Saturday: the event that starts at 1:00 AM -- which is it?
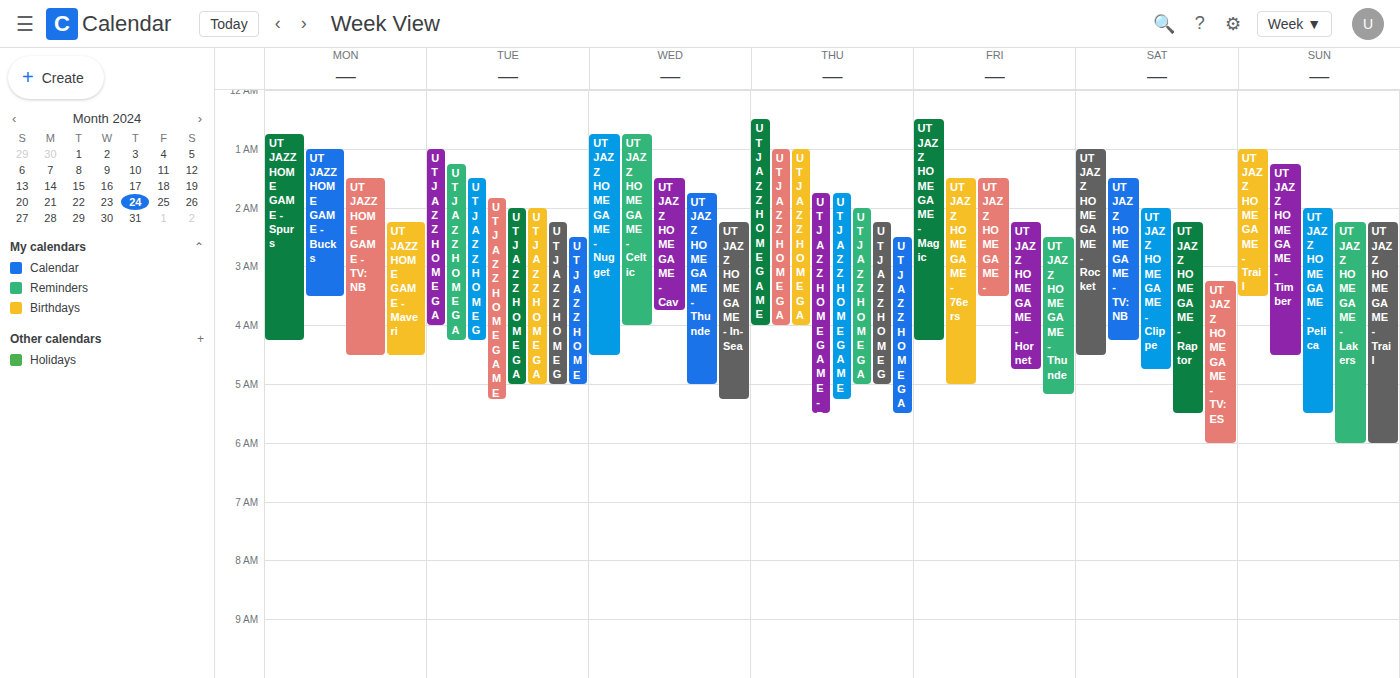
"UT JAZZ HOME GAME - Rocket"